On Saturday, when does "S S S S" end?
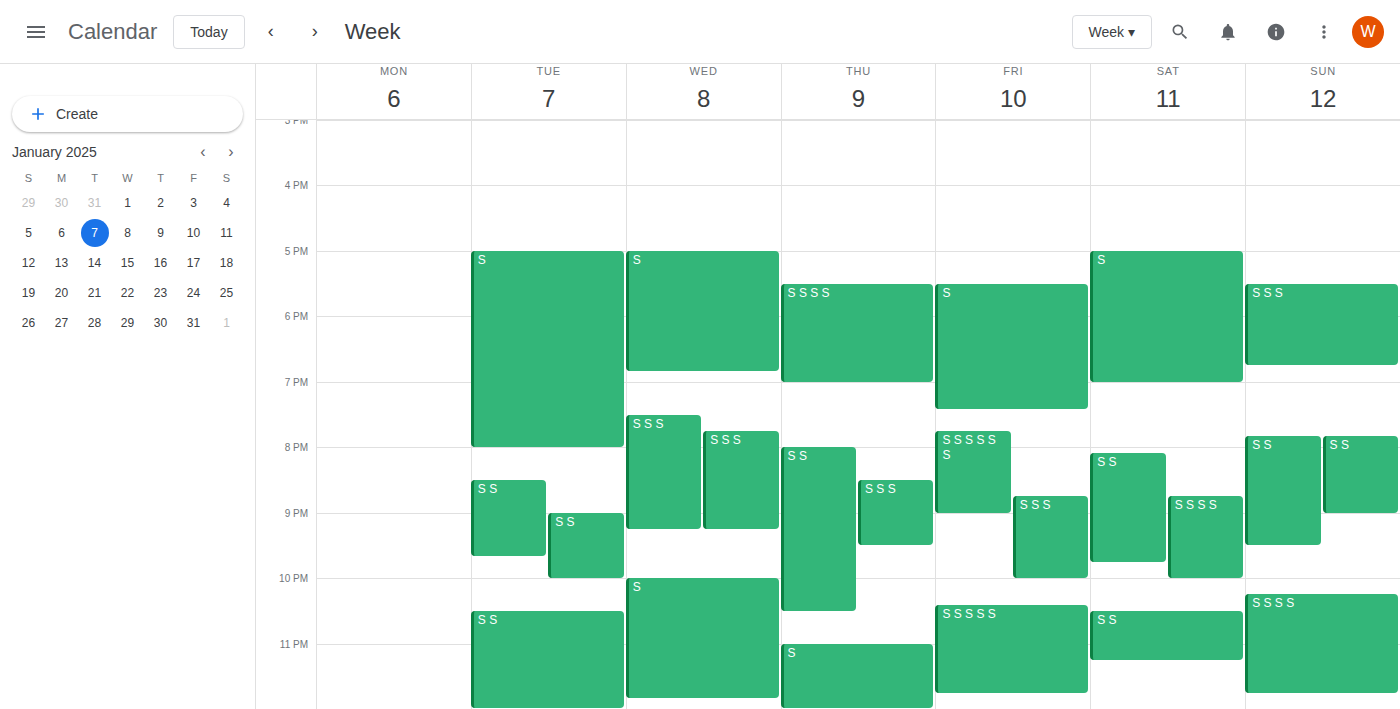
10:00 PM